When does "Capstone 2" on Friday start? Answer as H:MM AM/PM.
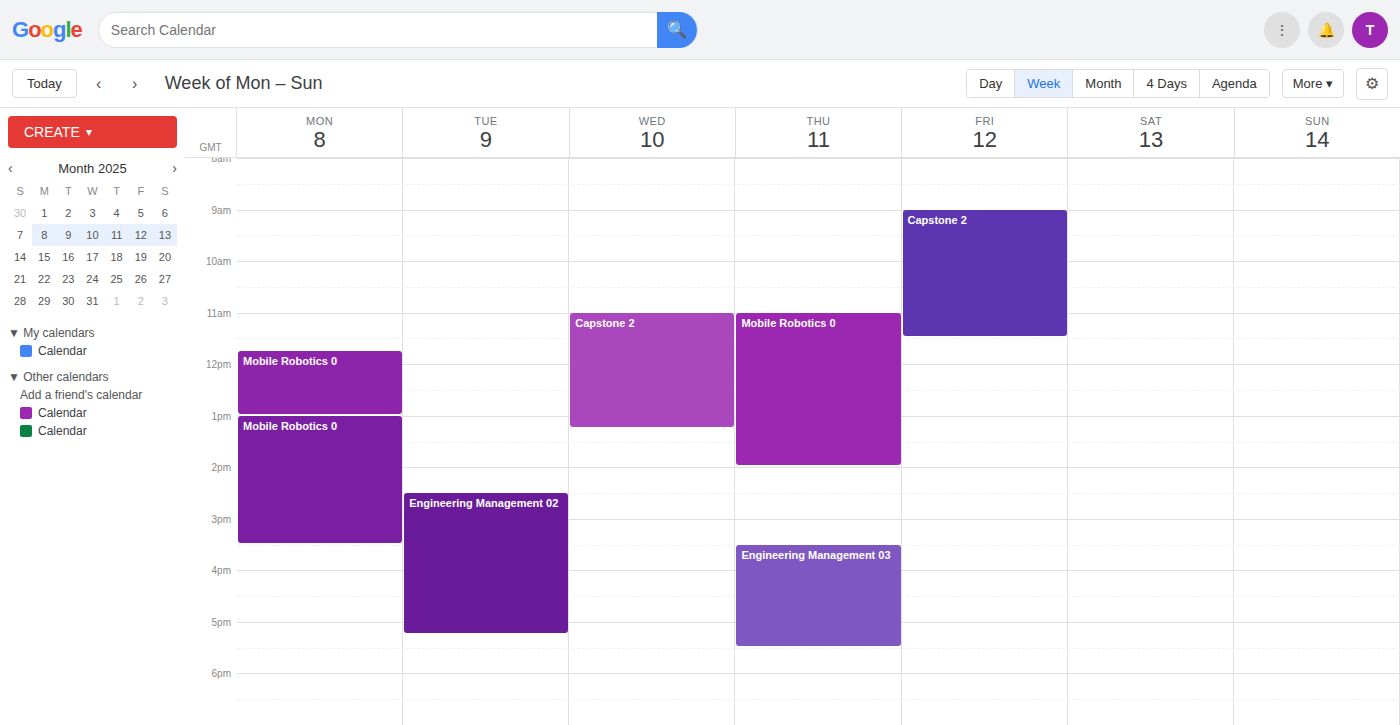
9:00 AM